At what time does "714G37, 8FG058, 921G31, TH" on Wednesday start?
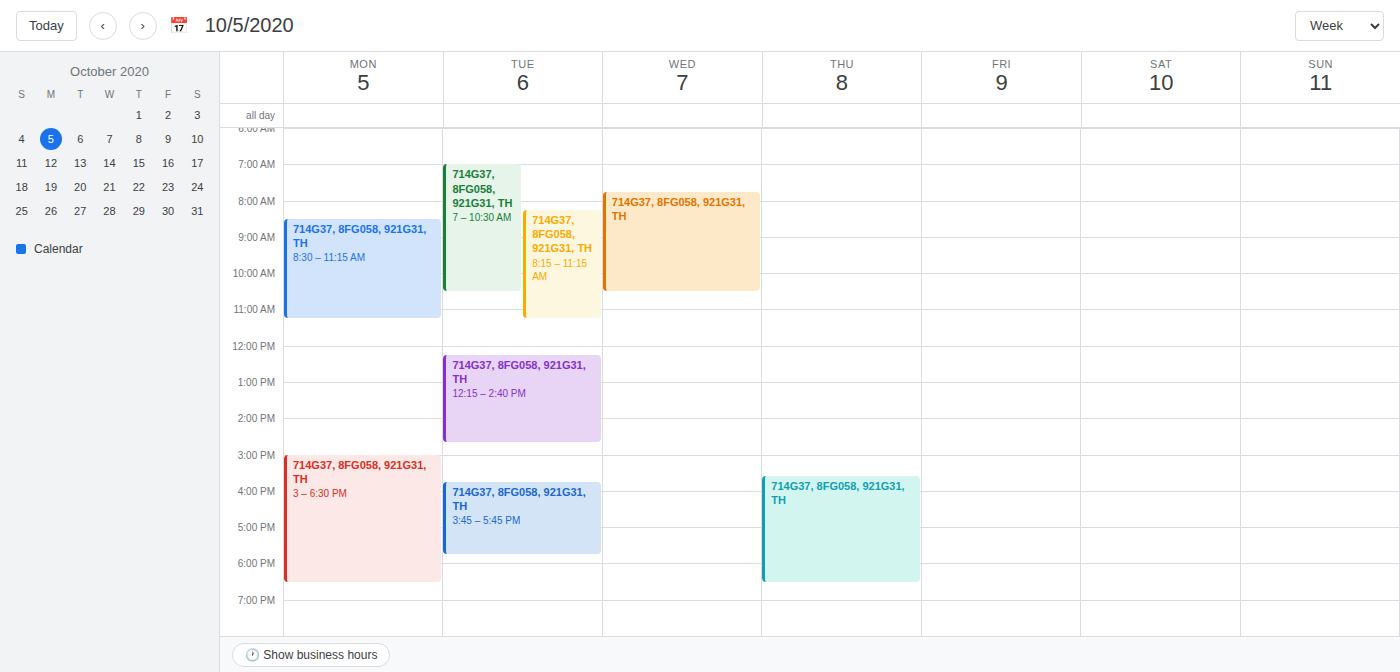
7:45 AM